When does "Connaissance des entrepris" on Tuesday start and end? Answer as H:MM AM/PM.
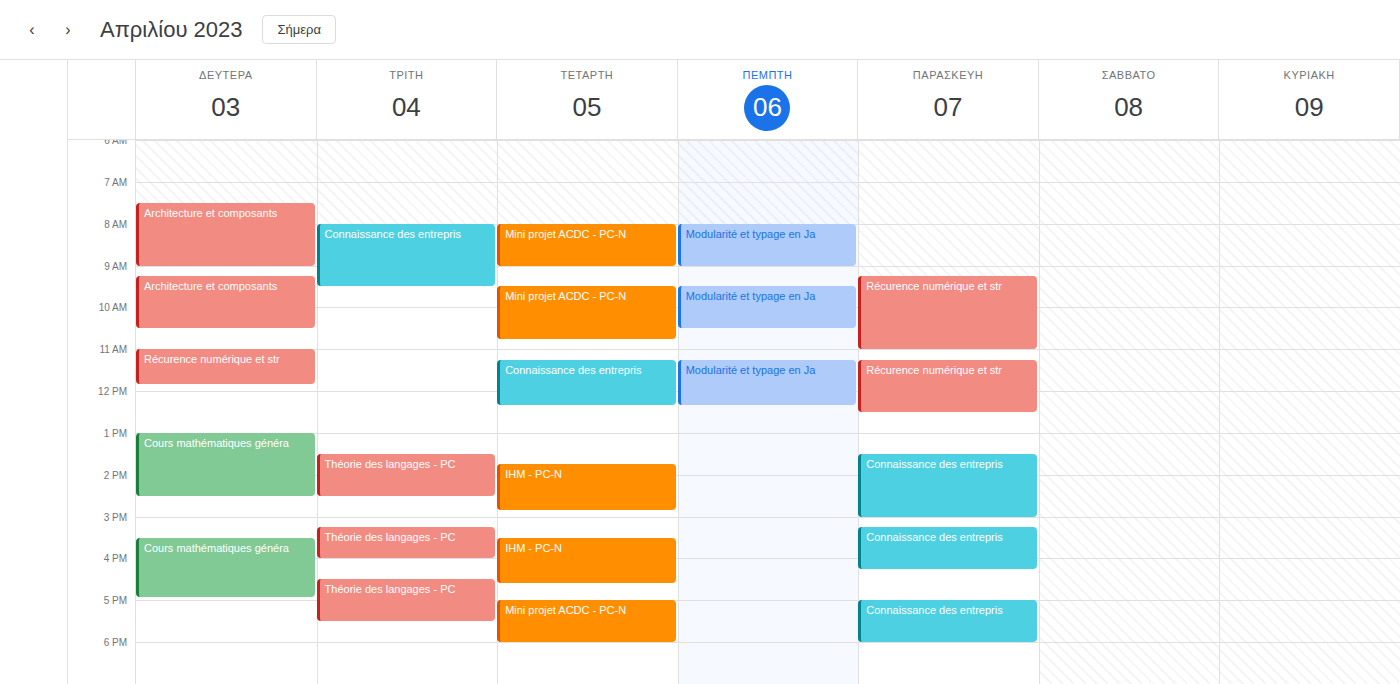
8:00 AM to 9:30 AM